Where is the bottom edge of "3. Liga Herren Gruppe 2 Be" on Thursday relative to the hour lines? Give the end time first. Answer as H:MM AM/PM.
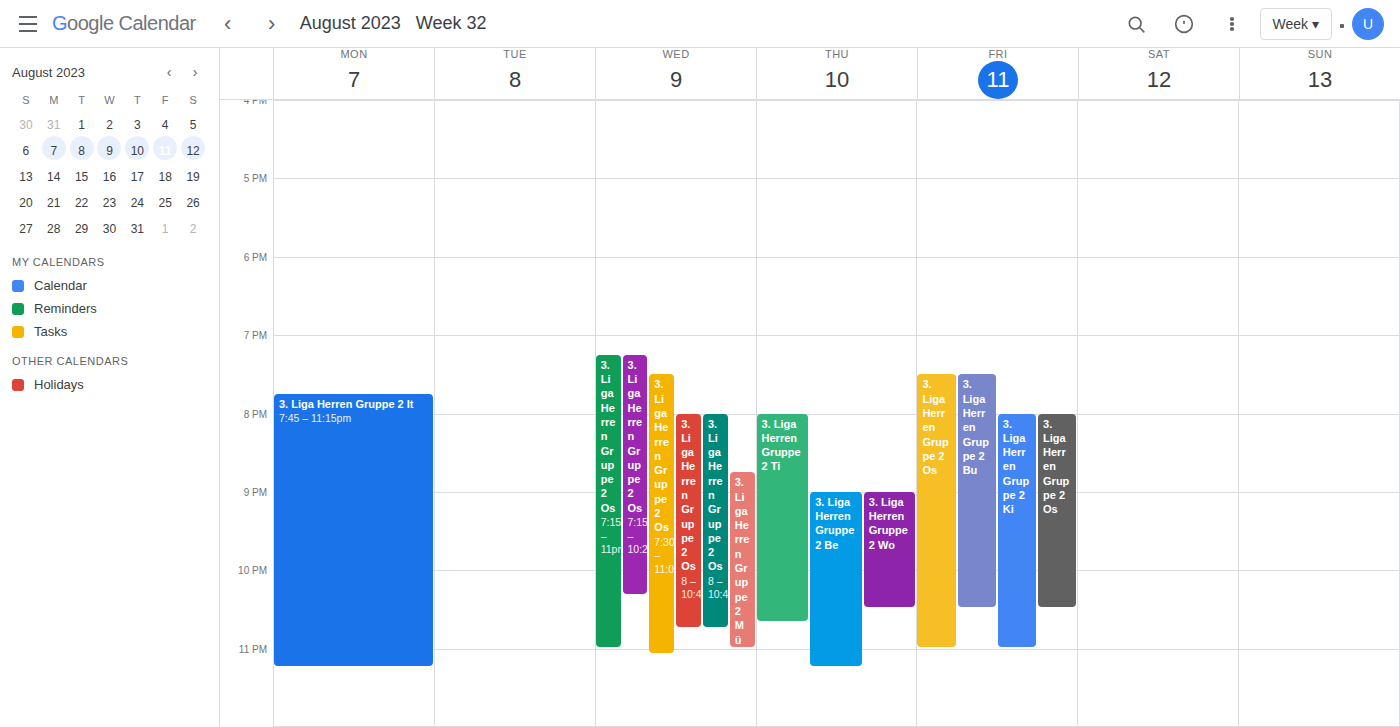
11:15 PM -- neither: a quarter of the way from the 11 PM line to the 12 AM line.